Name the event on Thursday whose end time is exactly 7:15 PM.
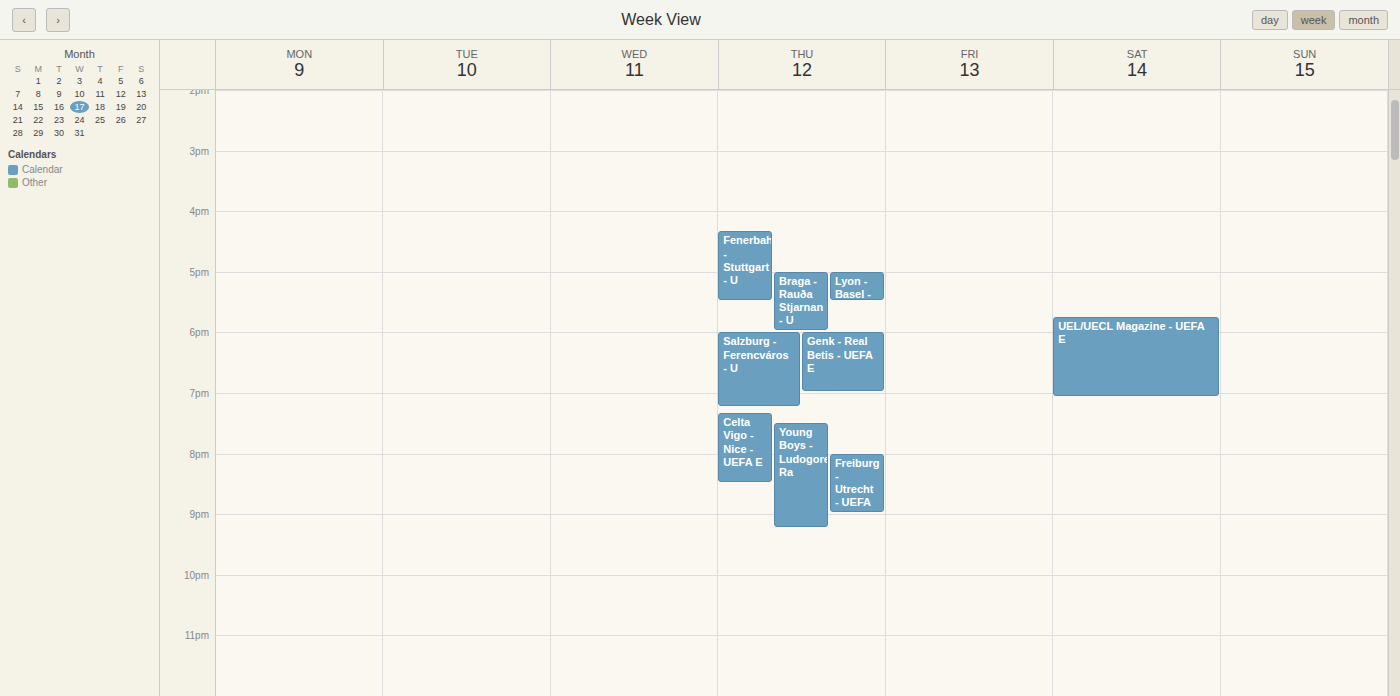
"Salzburg - Ferencváros - U"